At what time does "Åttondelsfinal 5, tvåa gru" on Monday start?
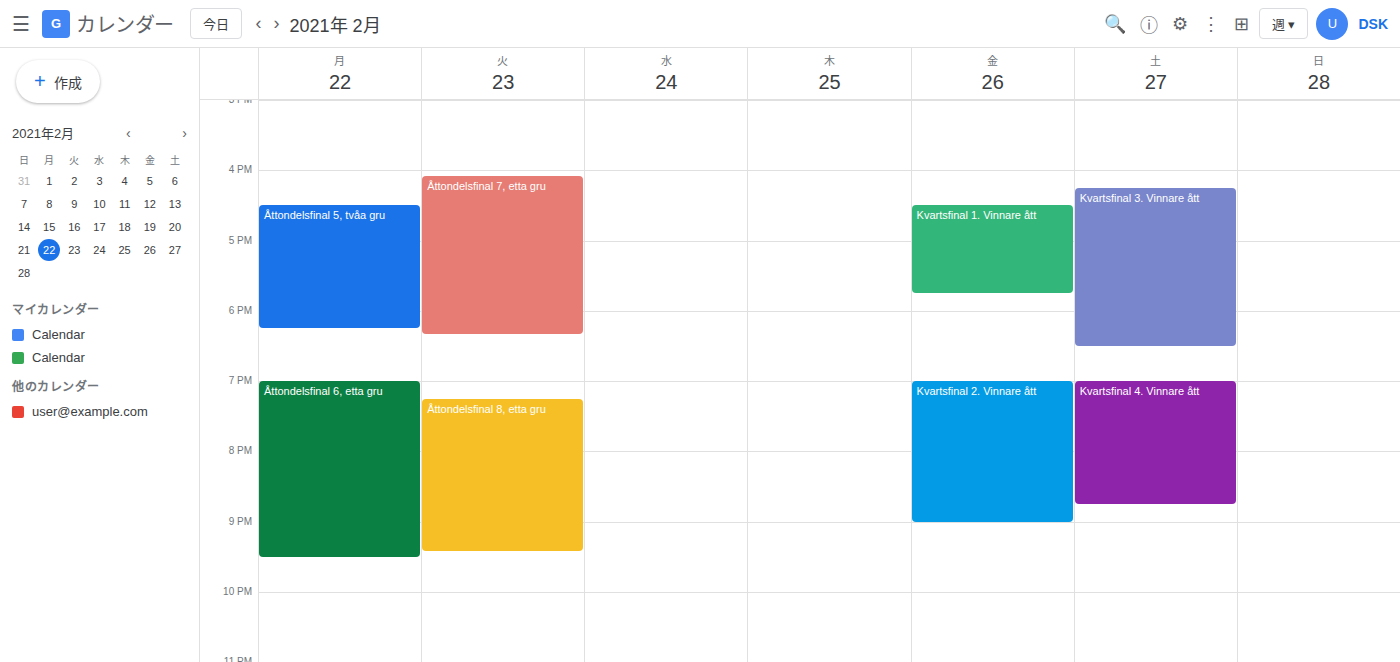
4:30 PM